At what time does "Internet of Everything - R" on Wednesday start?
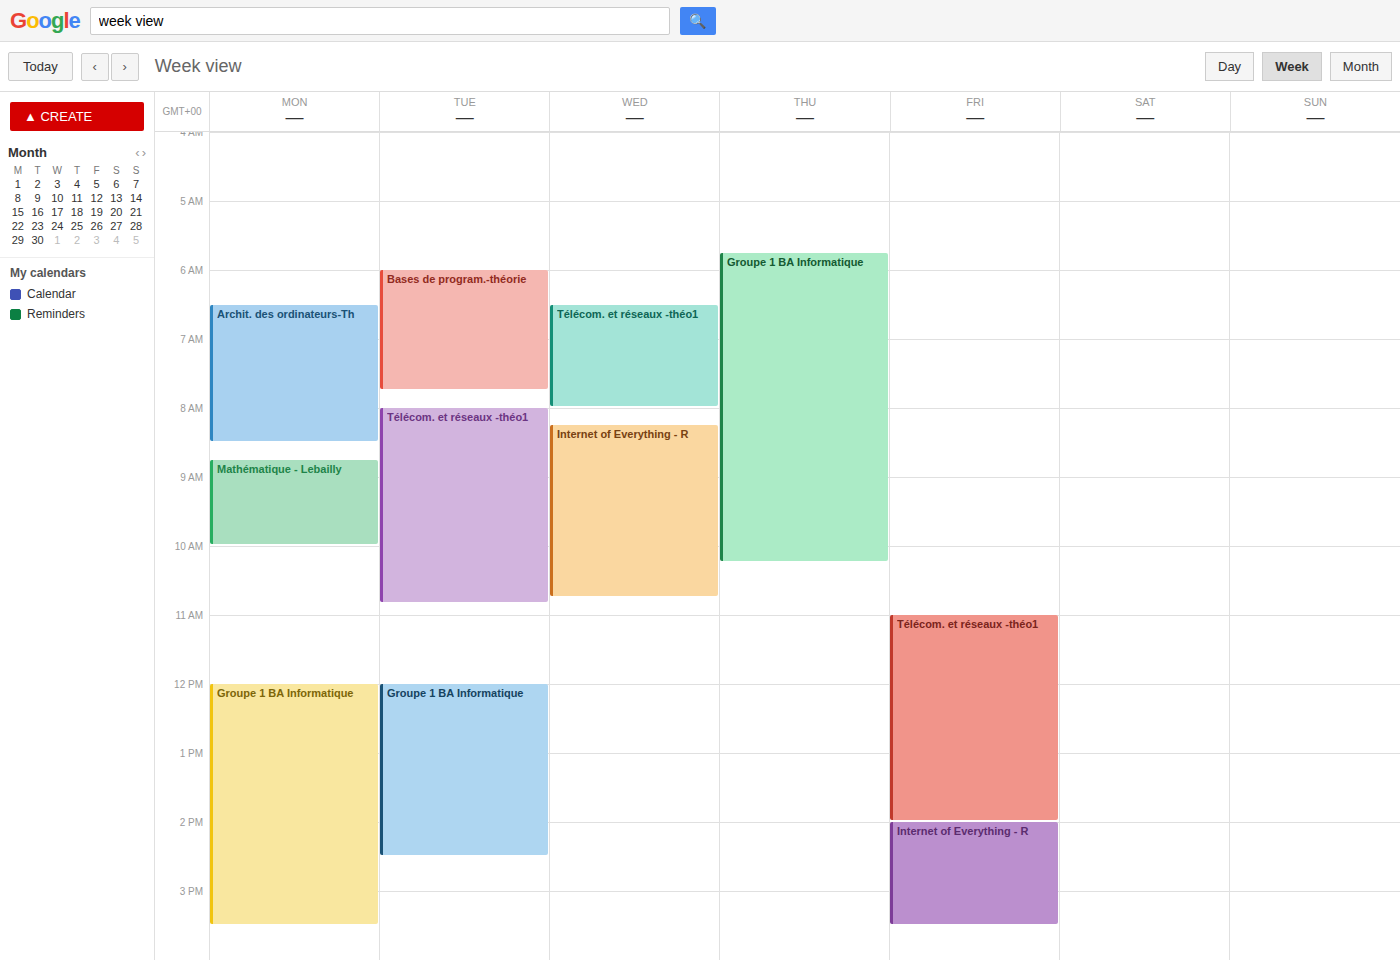
08:15